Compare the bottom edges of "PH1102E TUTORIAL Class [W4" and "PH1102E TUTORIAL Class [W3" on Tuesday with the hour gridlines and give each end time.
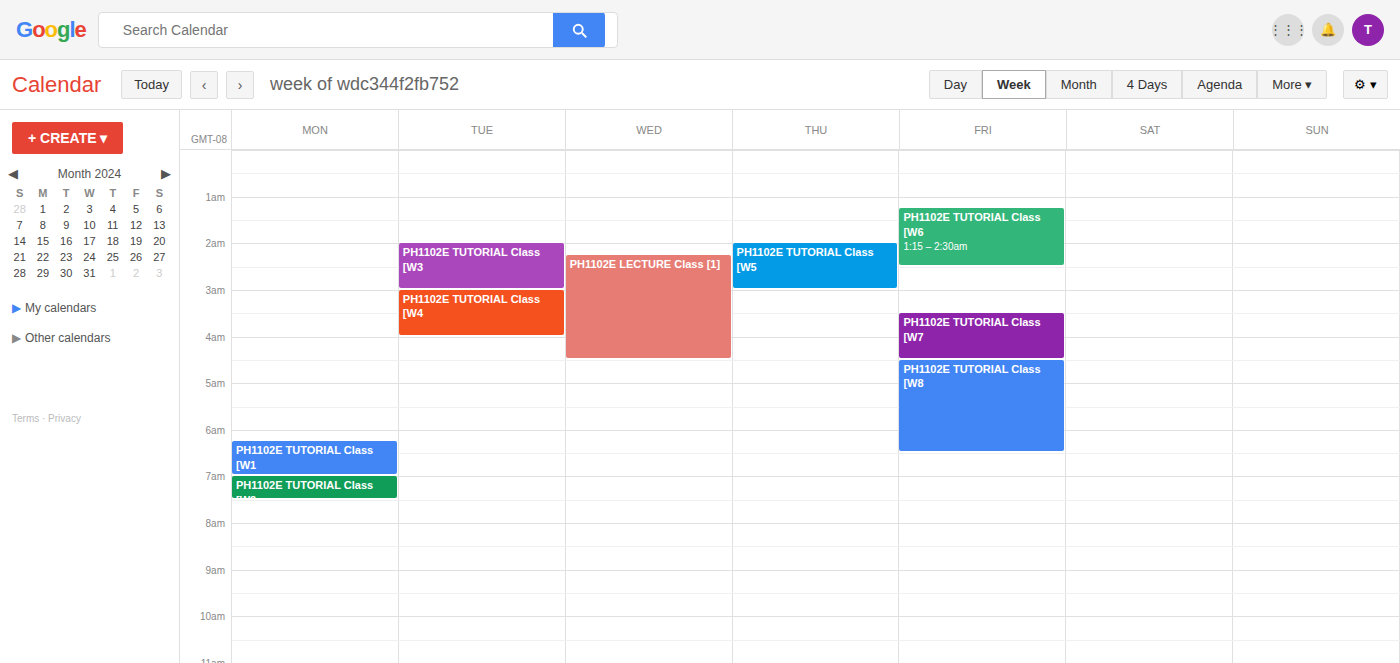
"PH1102E TUTORIAL Class [W4": 4:00 AM, exactly on the 4 AM line. "PH1102E TUTORIAL Class [W3": 3:00 AM, exactly on the 3 AM line.